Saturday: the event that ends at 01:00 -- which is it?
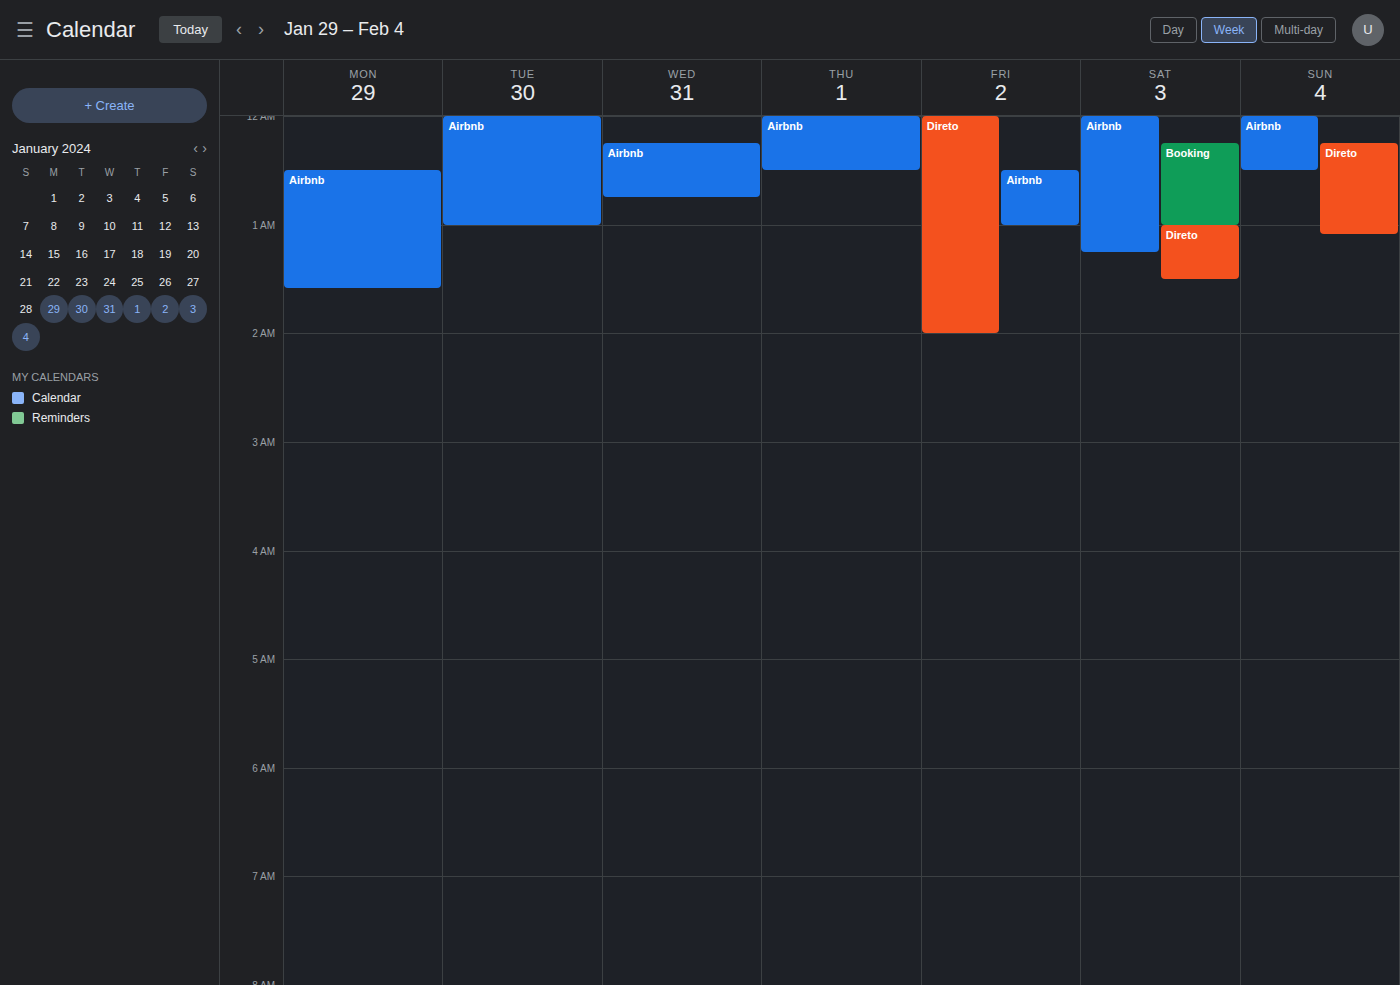
"Booking"